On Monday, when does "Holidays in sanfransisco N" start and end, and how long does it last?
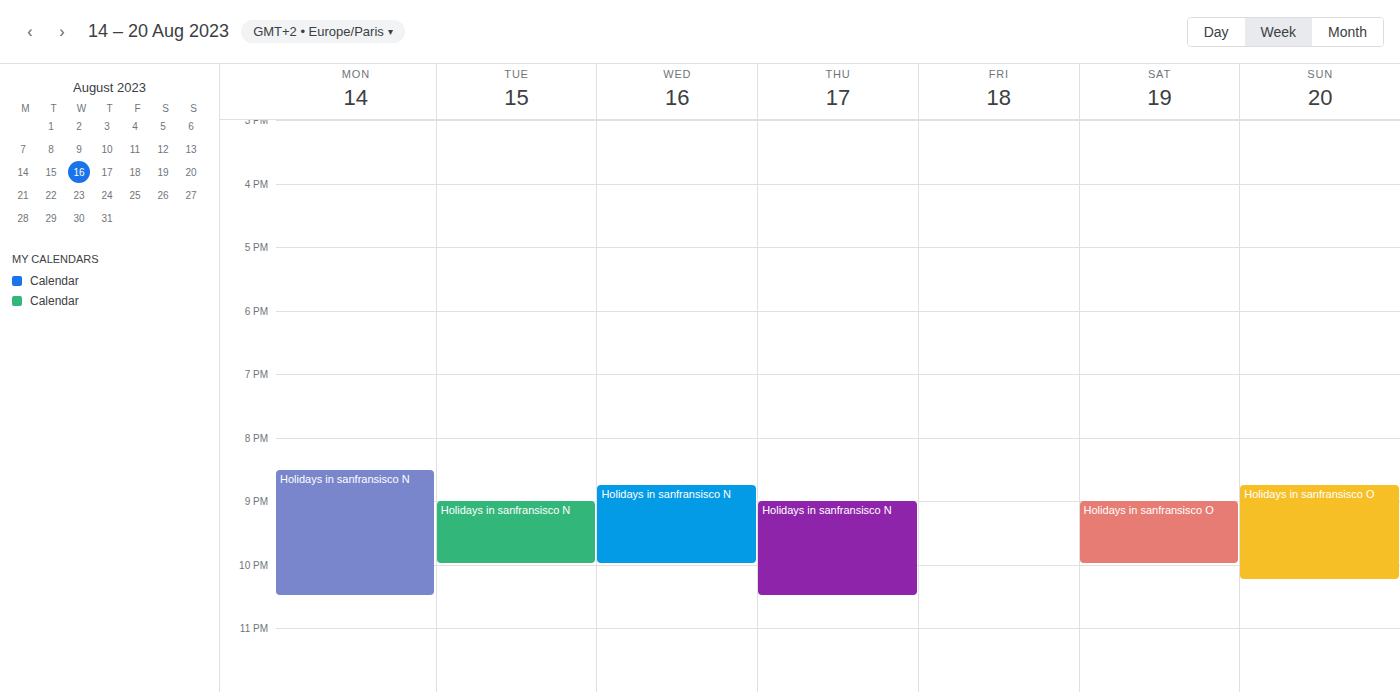
8:30 PM to 10:30 PM, 2 hours